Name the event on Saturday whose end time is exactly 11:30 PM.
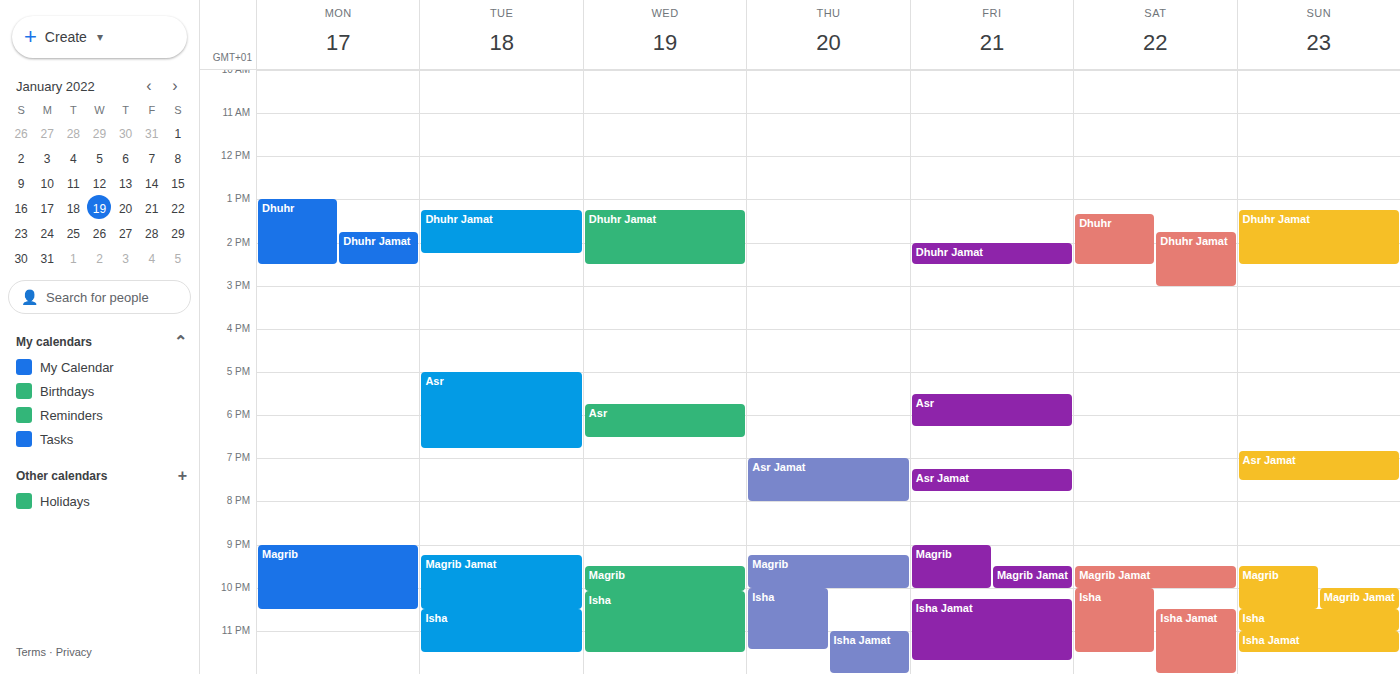
"Isha"